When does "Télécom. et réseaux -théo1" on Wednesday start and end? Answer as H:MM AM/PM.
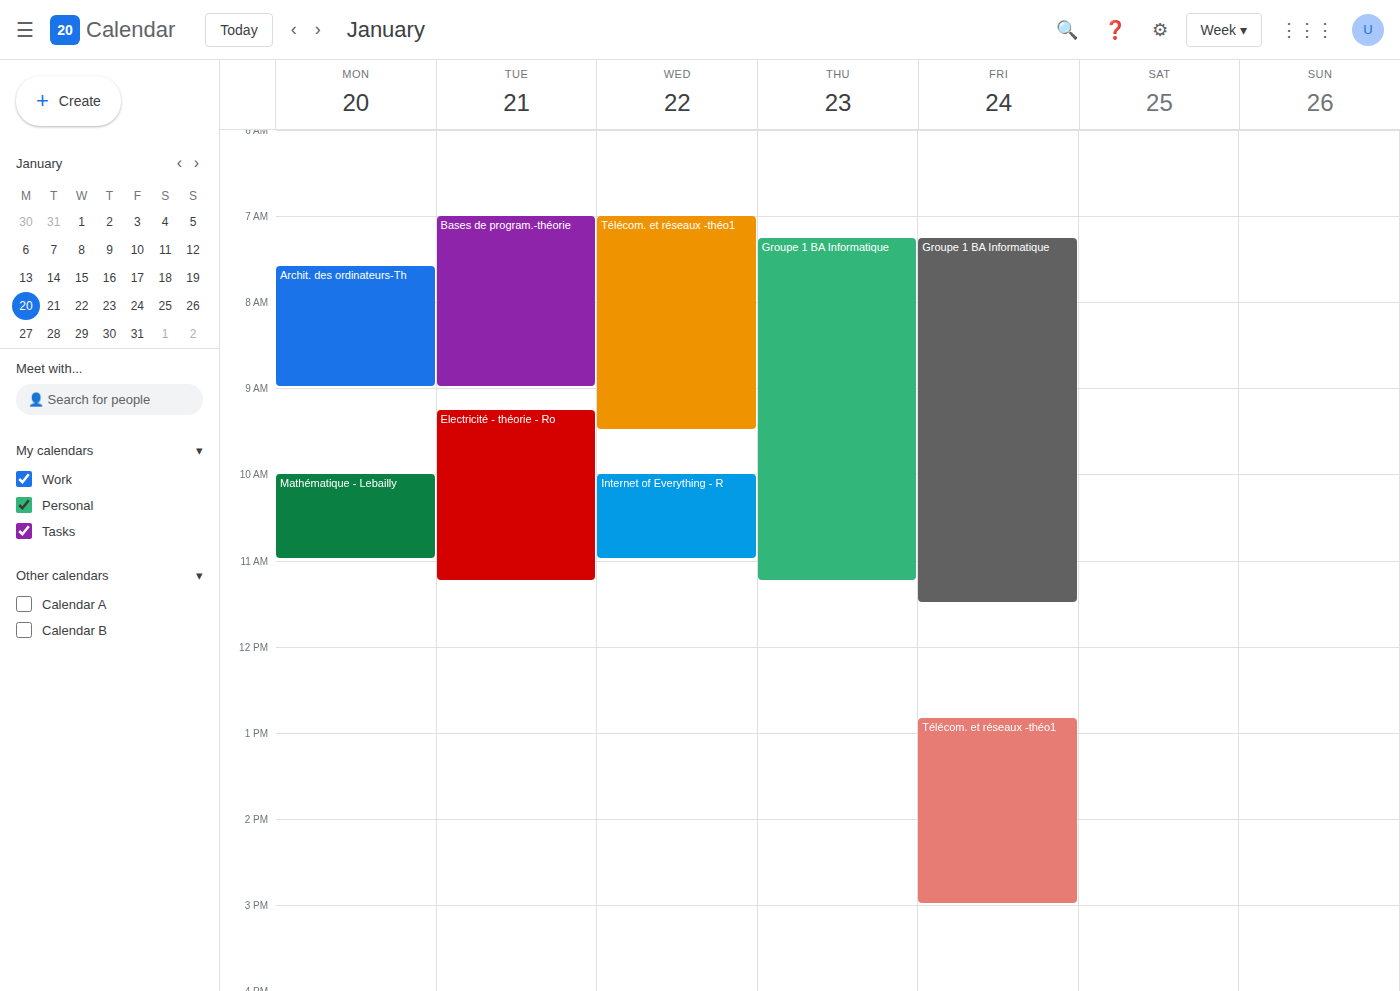
7:00 AM to 9:30 AM